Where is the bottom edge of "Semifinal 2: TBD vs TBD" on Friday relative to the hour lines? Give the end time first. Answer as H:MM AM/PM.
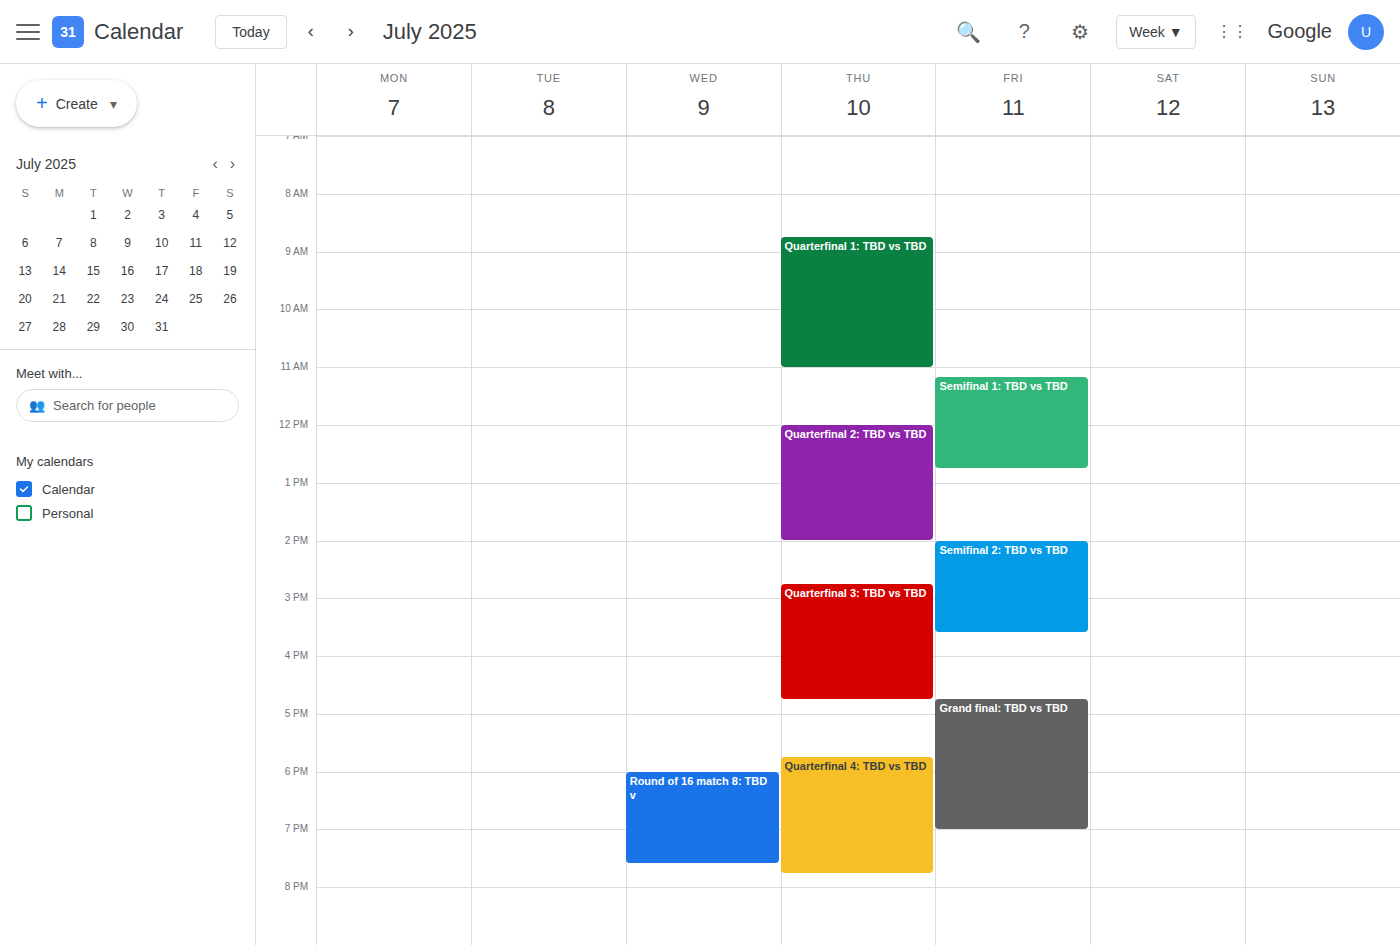
3:35 PM -- neither: 35 minutes below the 3 PM line and 25 minutes above the 4 PM line.